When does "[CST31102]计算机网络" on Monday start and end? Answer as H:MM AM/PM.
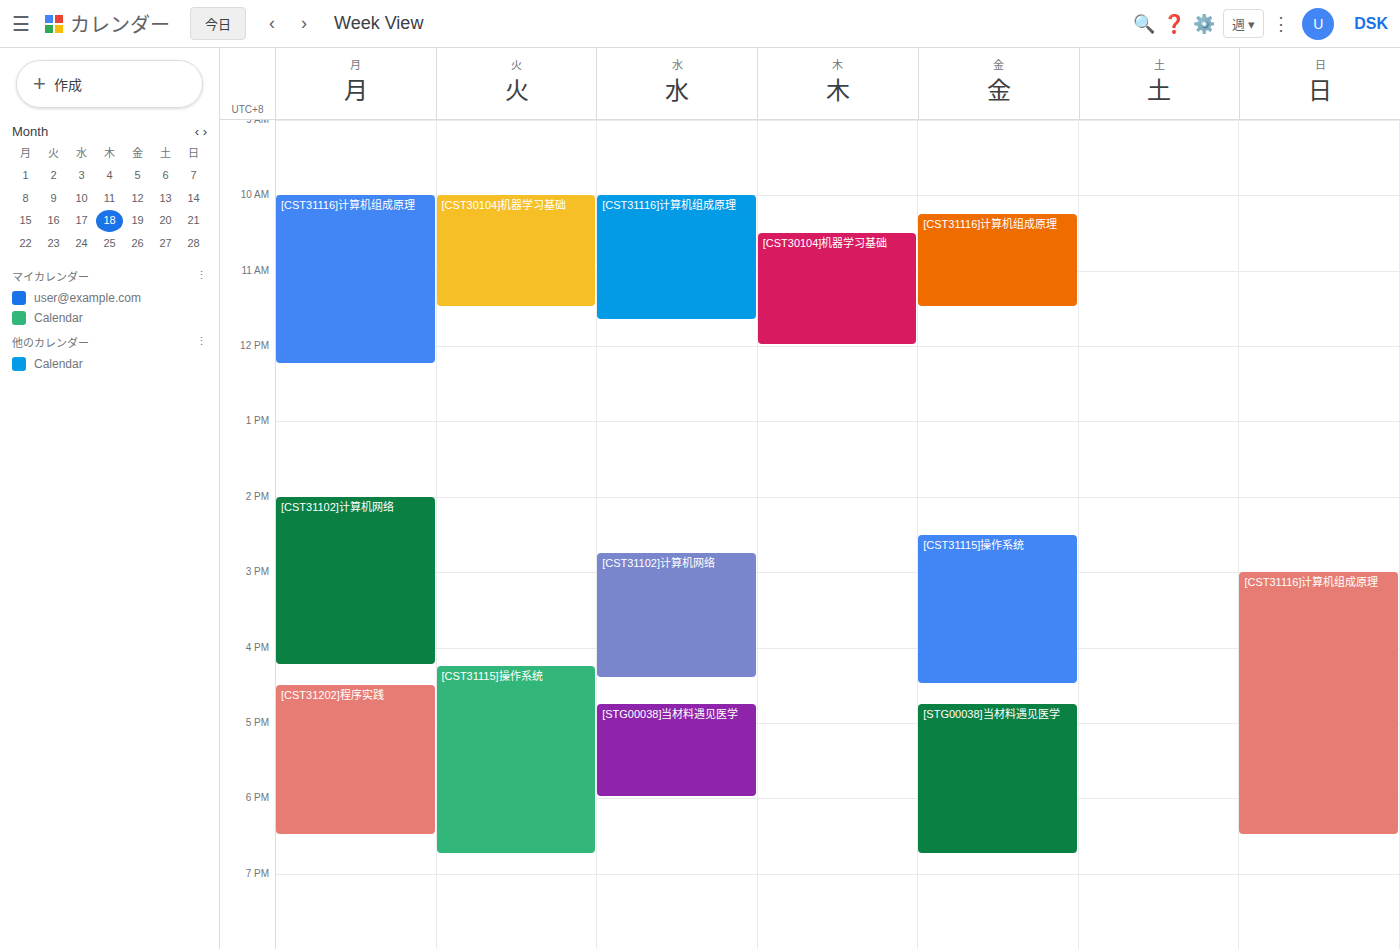
2:00 PM to 4:15 PM